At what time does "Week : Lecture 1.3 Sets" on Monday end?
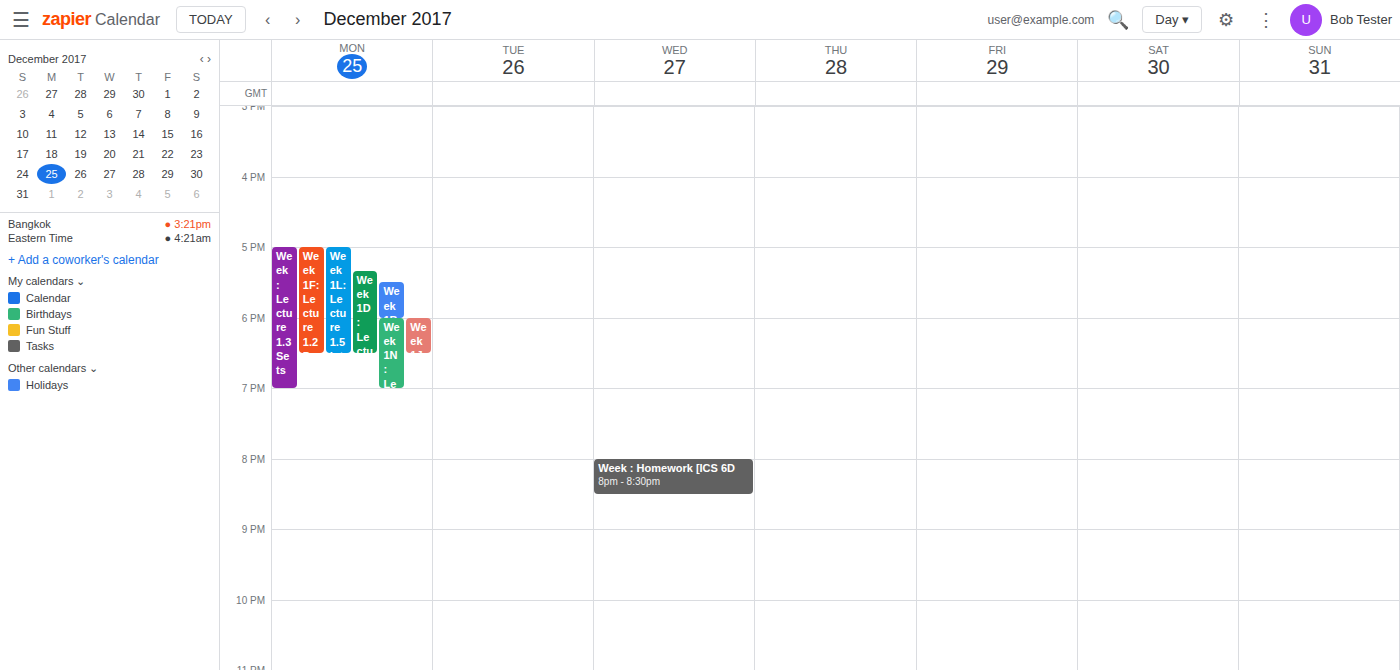
7:00 PM